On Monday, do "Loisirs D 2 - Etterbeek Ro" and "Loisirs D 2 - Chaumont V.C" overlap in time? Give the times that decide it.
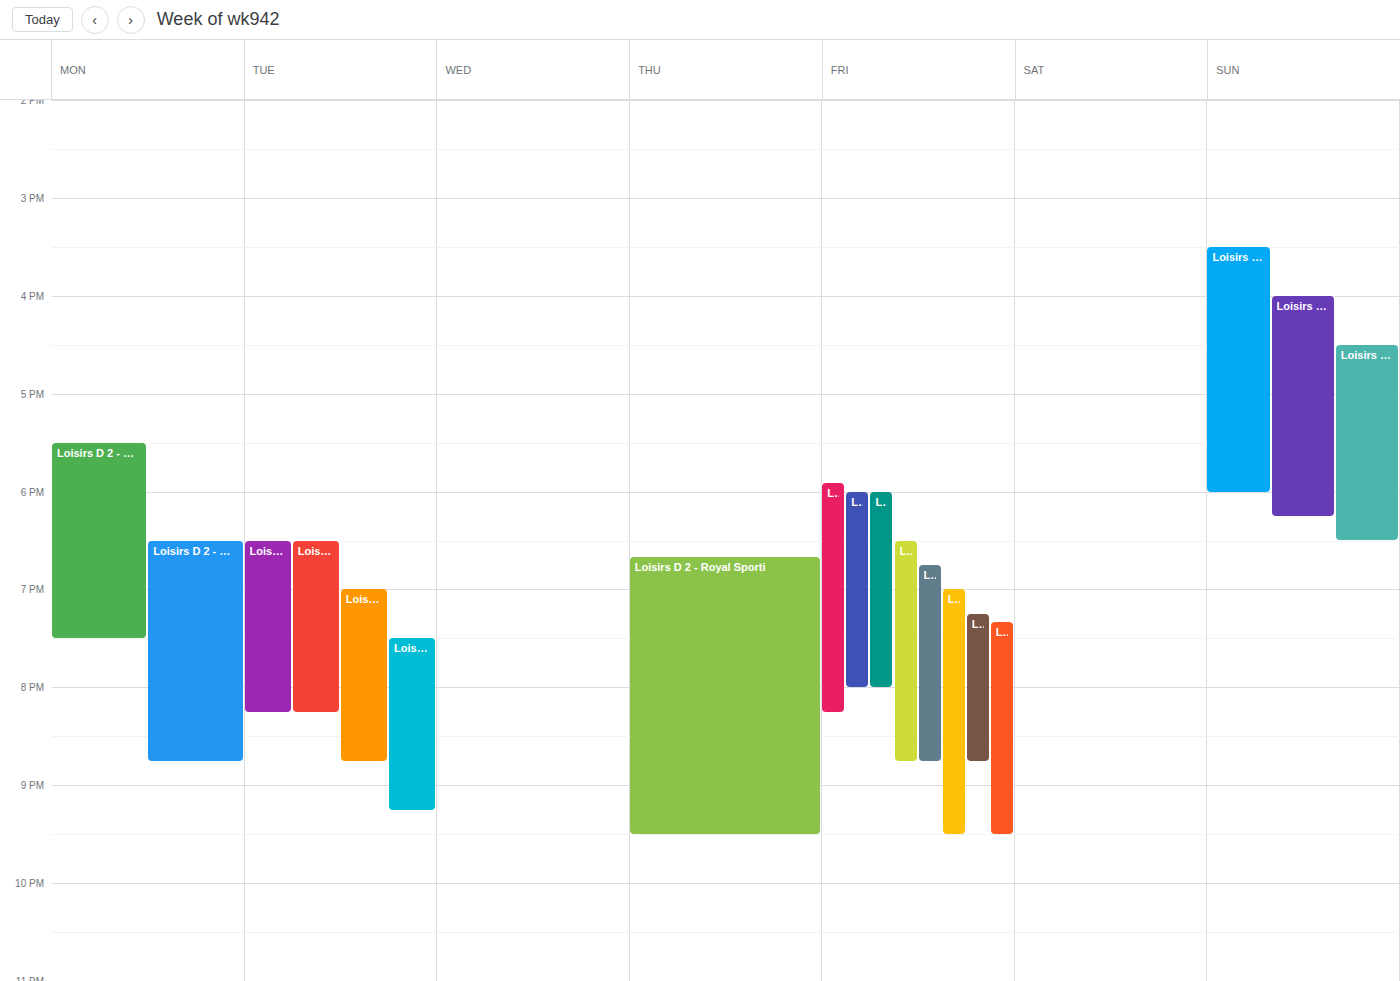
"Loisirs D 2 - Chaumont V.C" starts at 6:30 PM, before "Loisirs D 2 - Etterbeek Ro" ends at 7:30 PM -- they overlap.